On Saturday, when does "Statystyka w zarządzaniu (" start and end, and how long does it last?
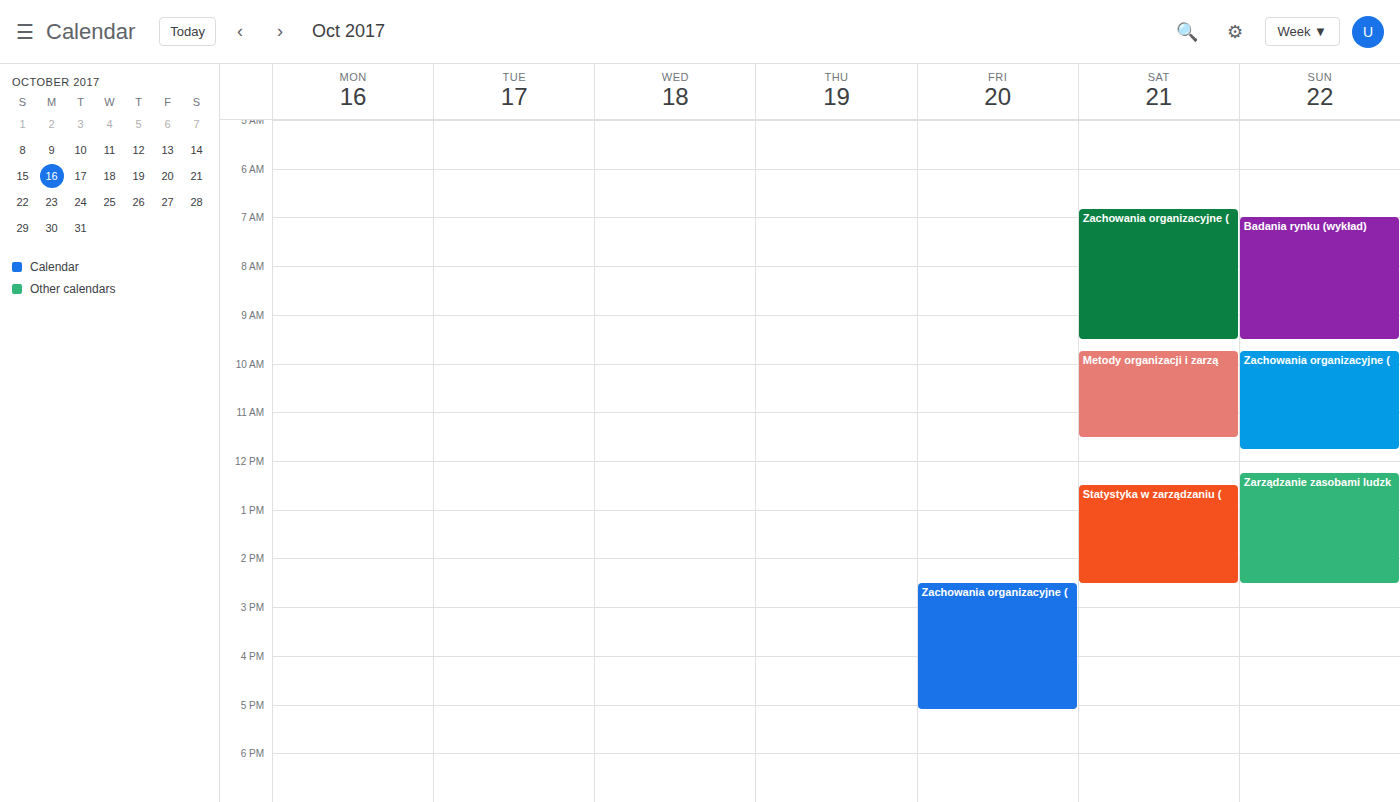
12:30 PM to 2:30 PM, 2 hours